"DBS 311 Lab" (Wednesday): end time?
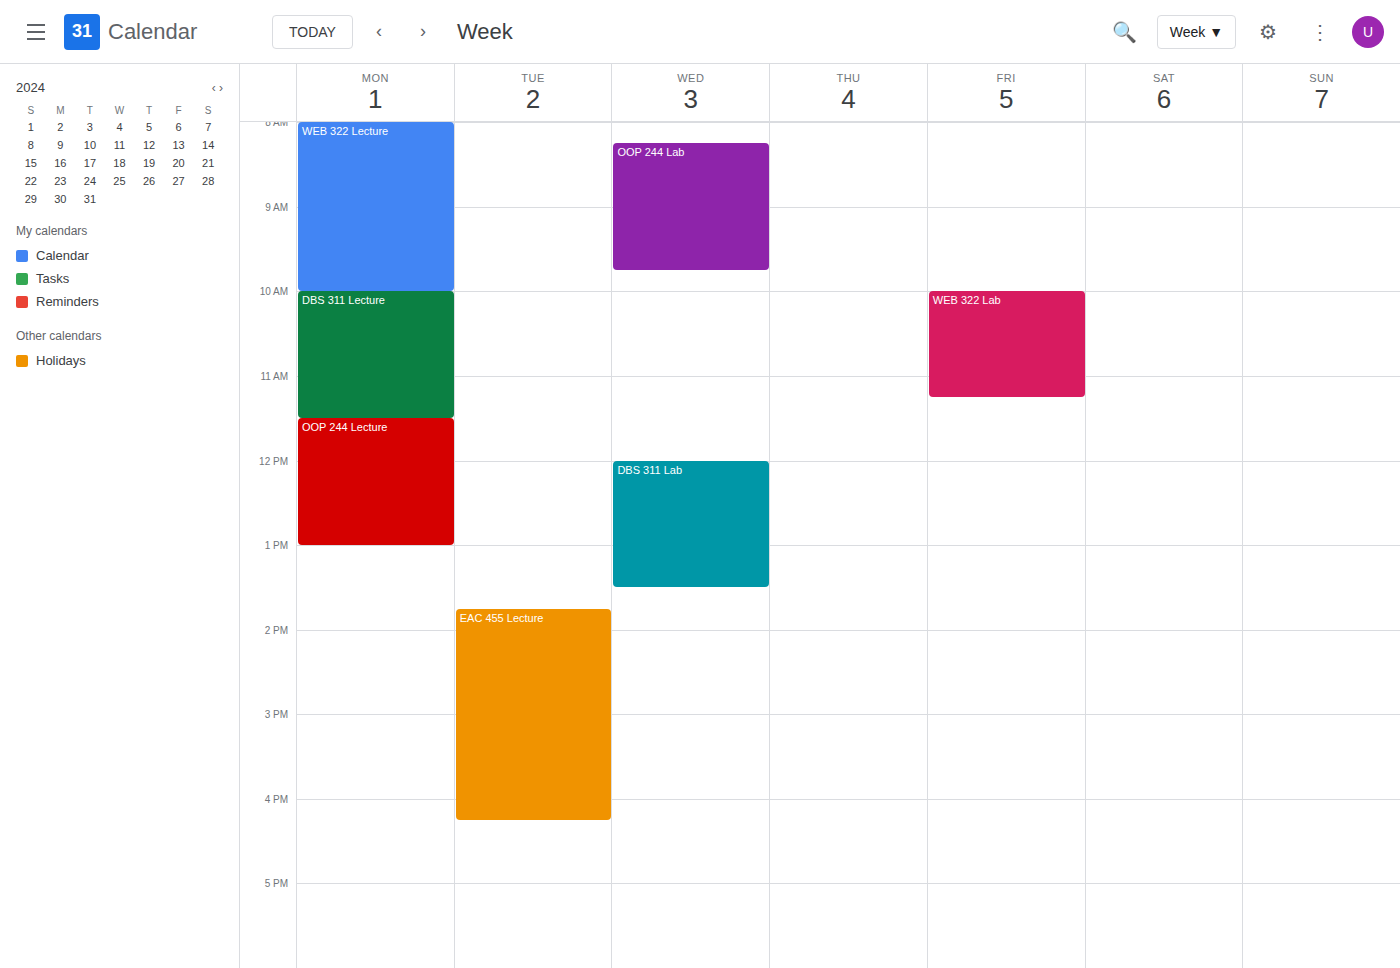
1:30 PM